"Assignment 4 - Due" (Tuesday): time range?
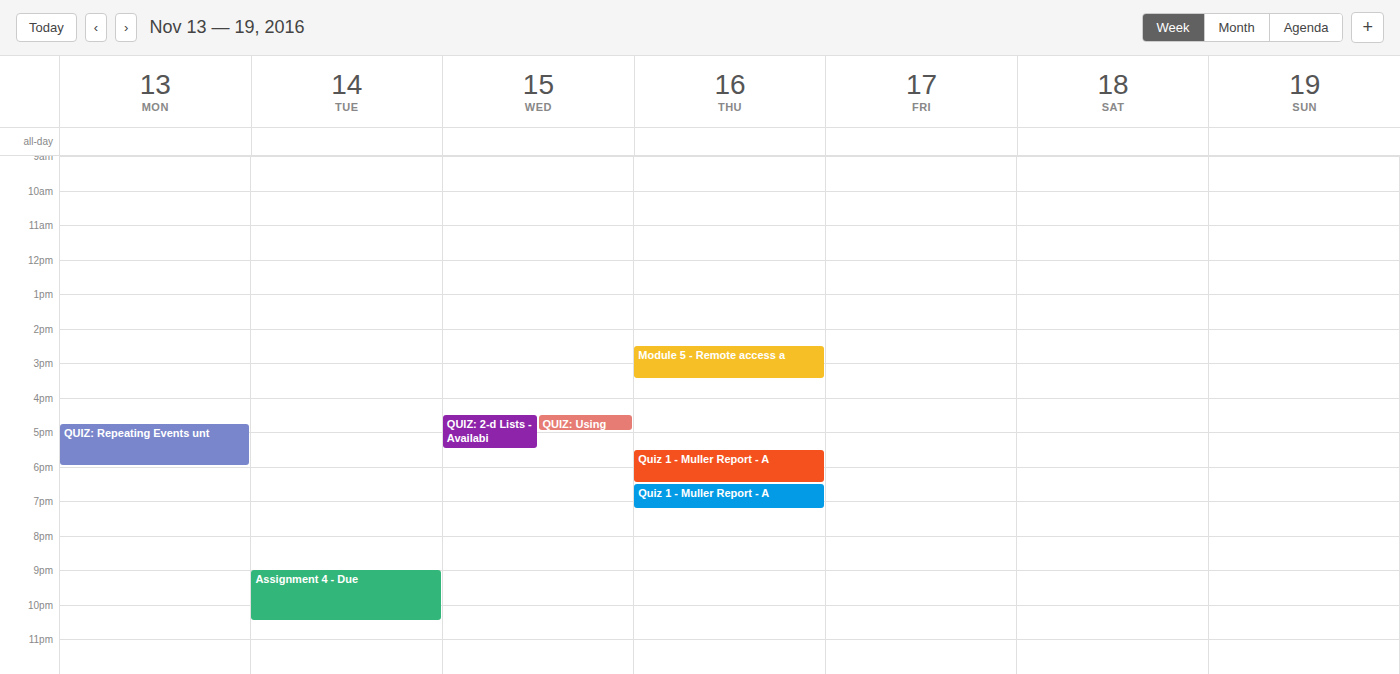
9:00 PM to 10:30 PM